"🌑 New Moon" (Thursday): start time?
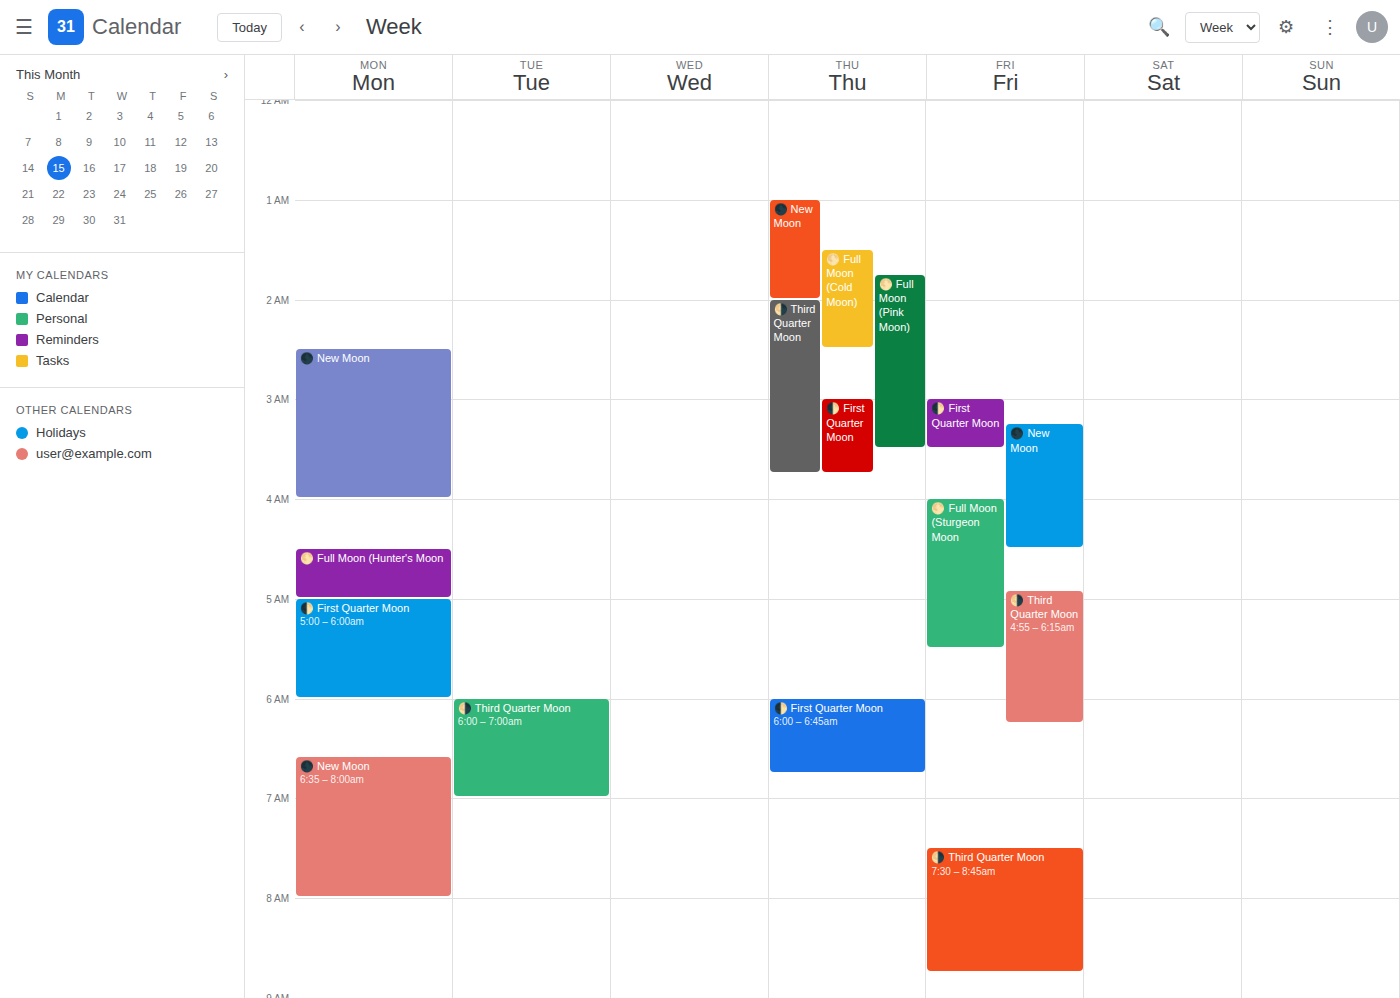
1:00 AM